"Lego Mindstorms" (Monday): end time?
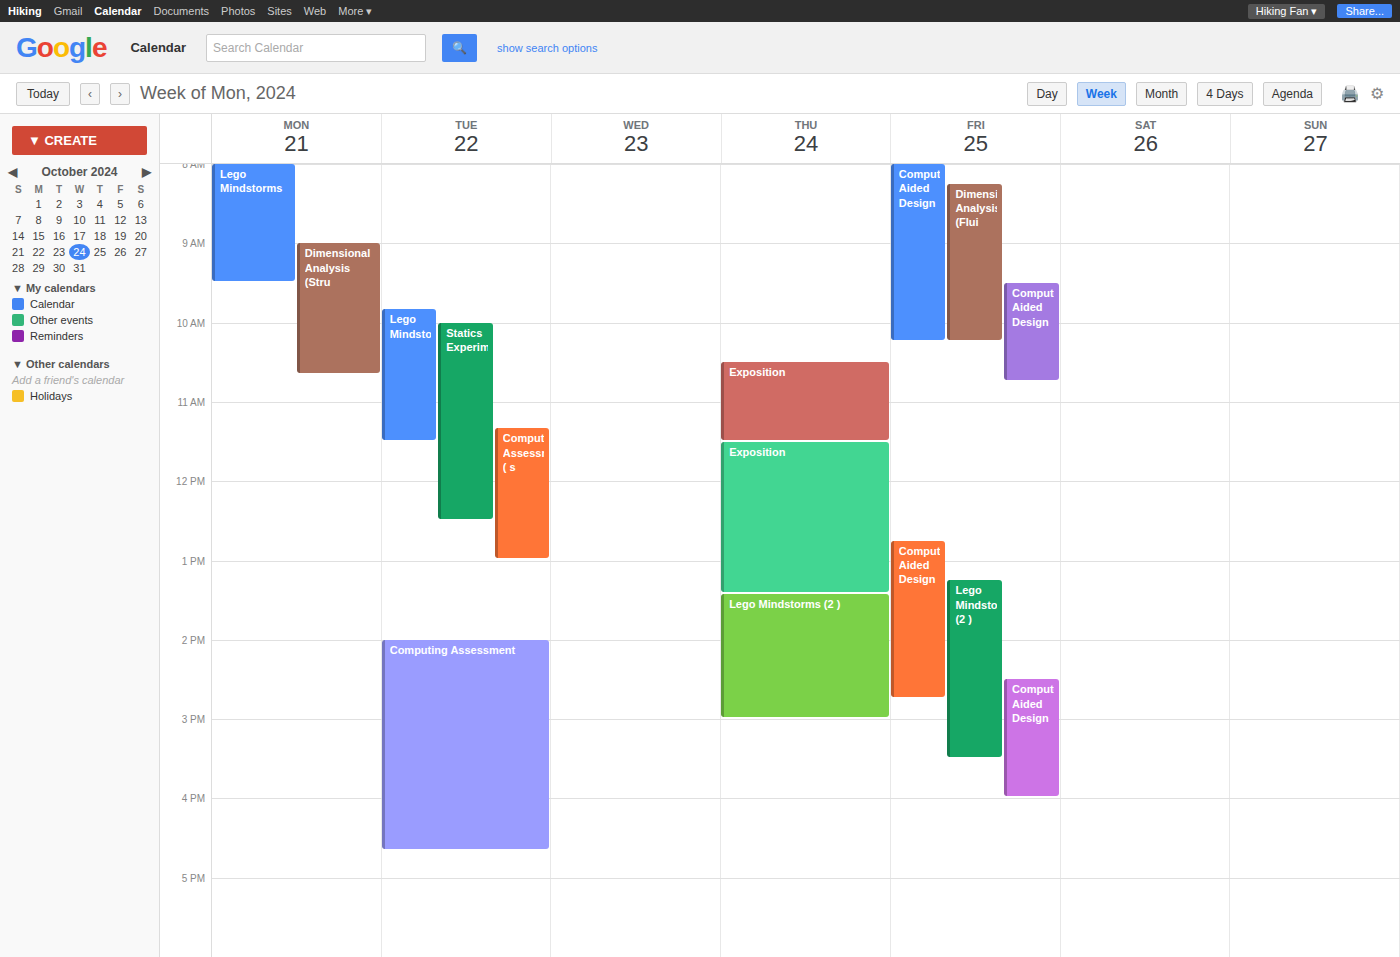
9:30 AM